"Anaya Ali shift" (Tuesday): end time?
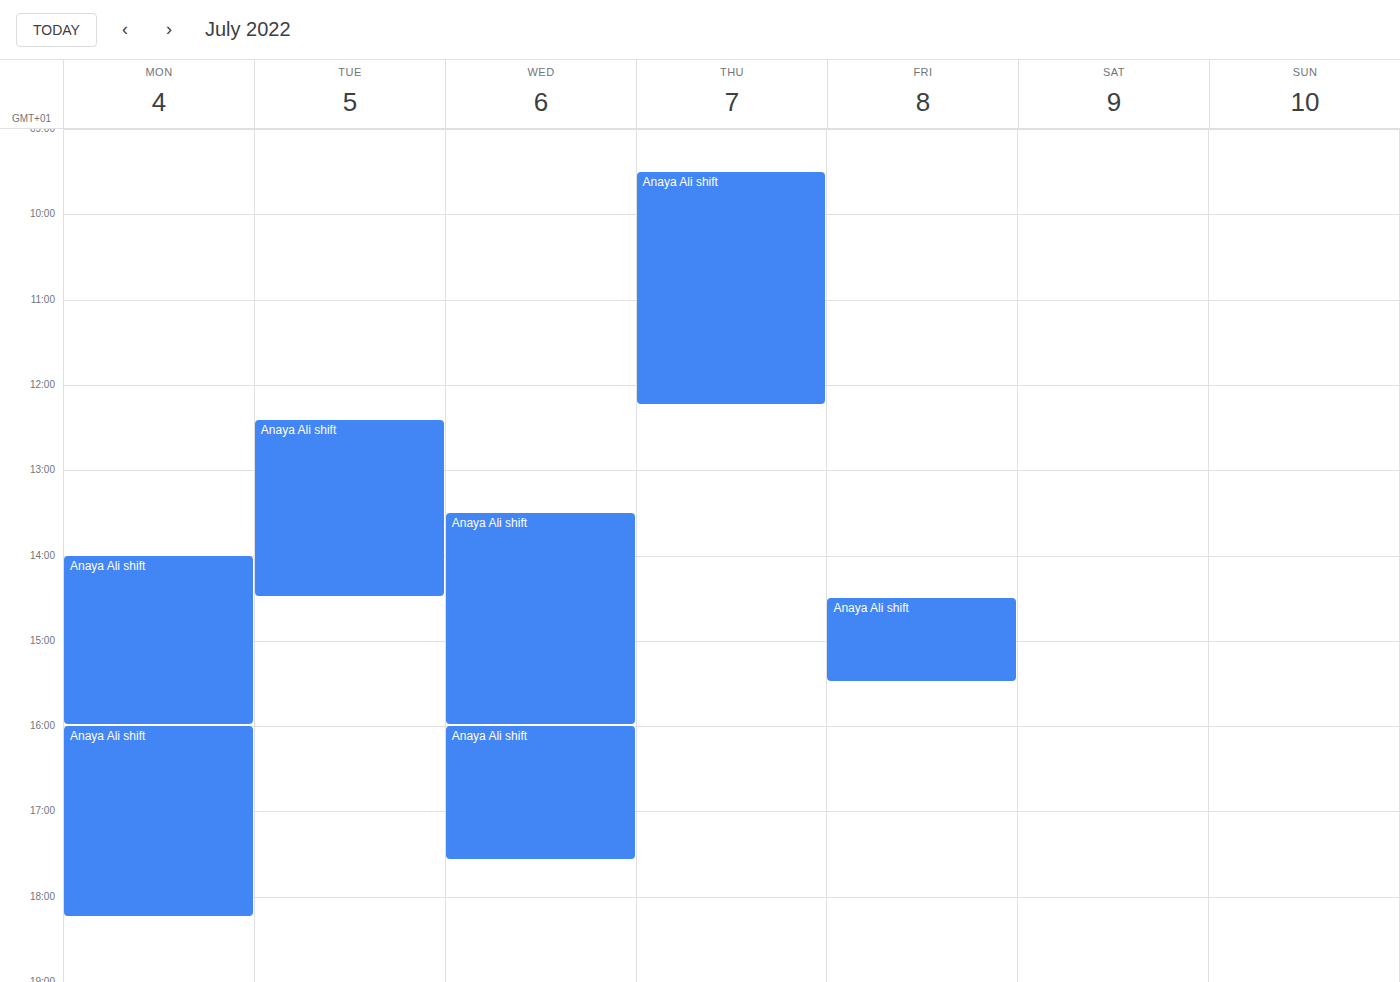
2:30 PM